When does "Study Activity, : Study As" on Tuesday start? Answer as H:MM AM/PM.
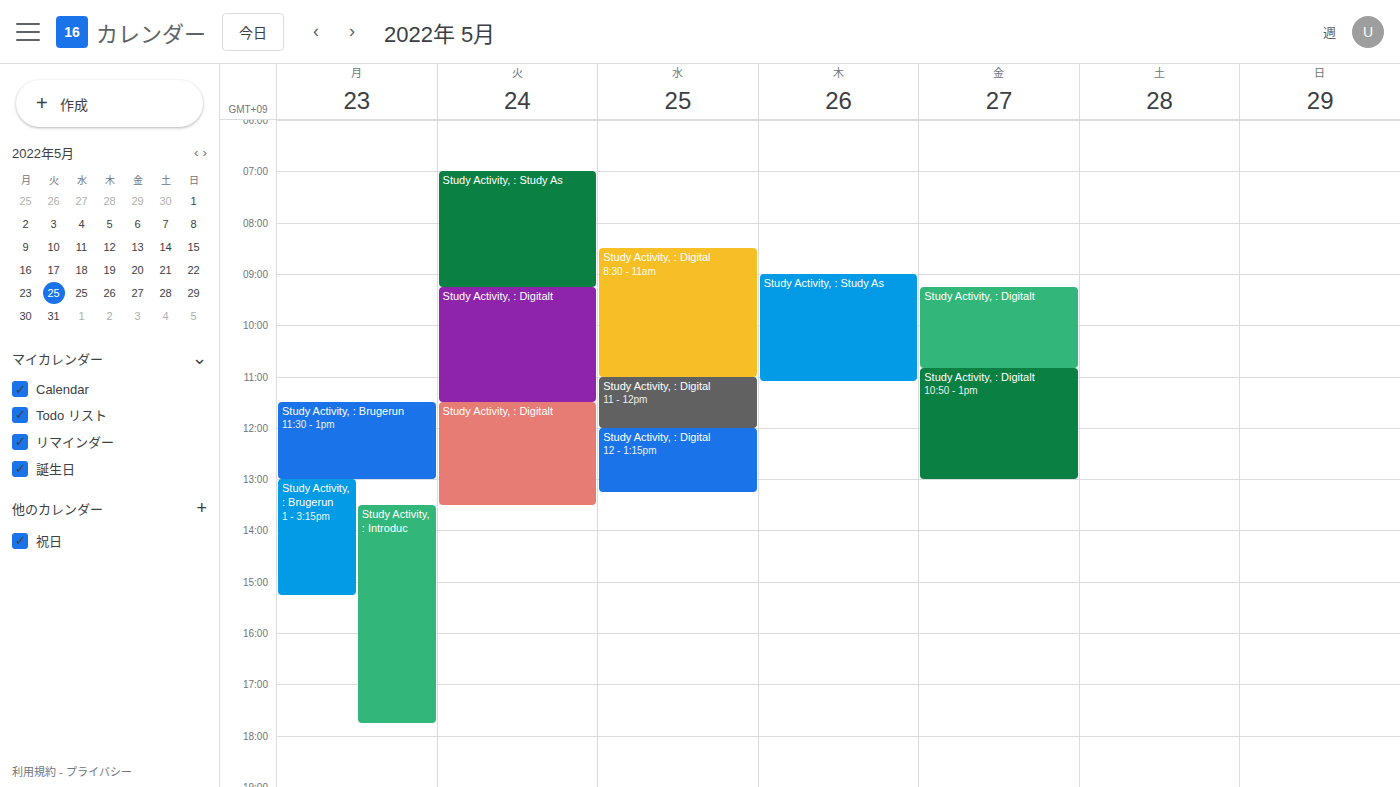
7:00 AM